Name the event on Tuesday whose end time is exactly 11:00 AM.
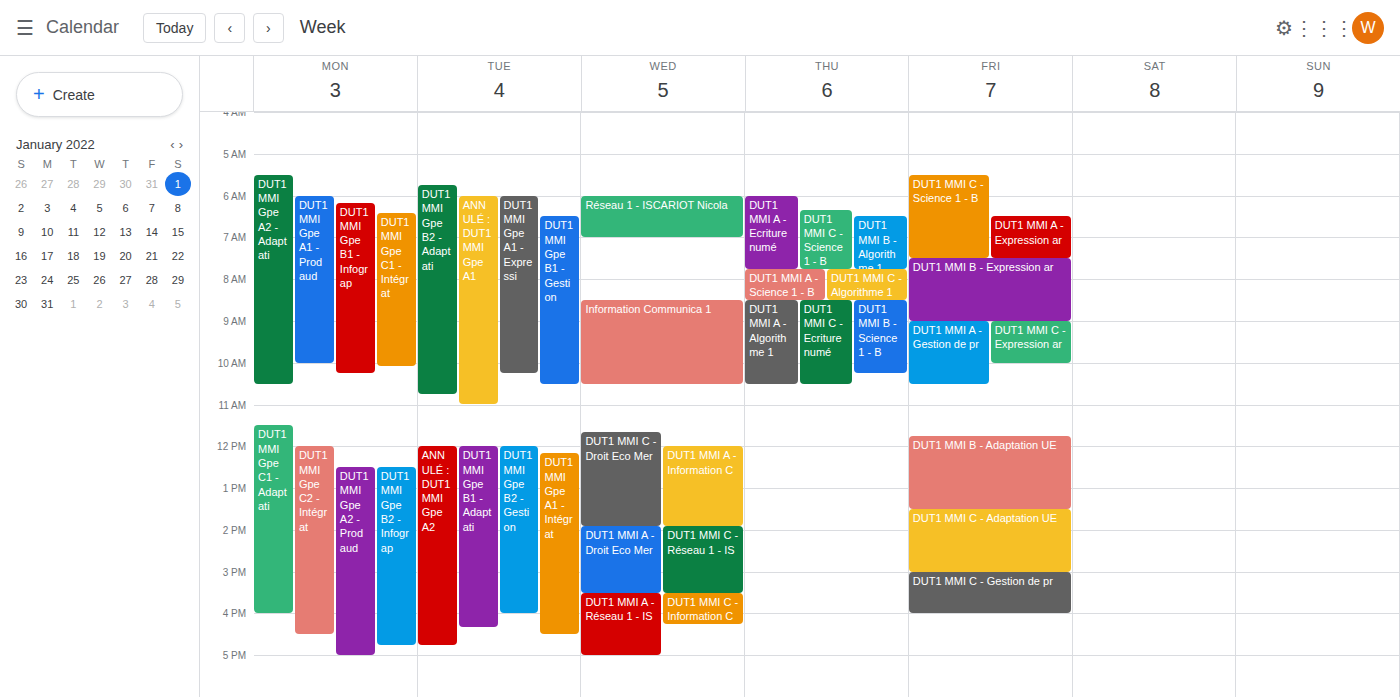
"ANNULÉ : DUT1 MMI Gpe A1"